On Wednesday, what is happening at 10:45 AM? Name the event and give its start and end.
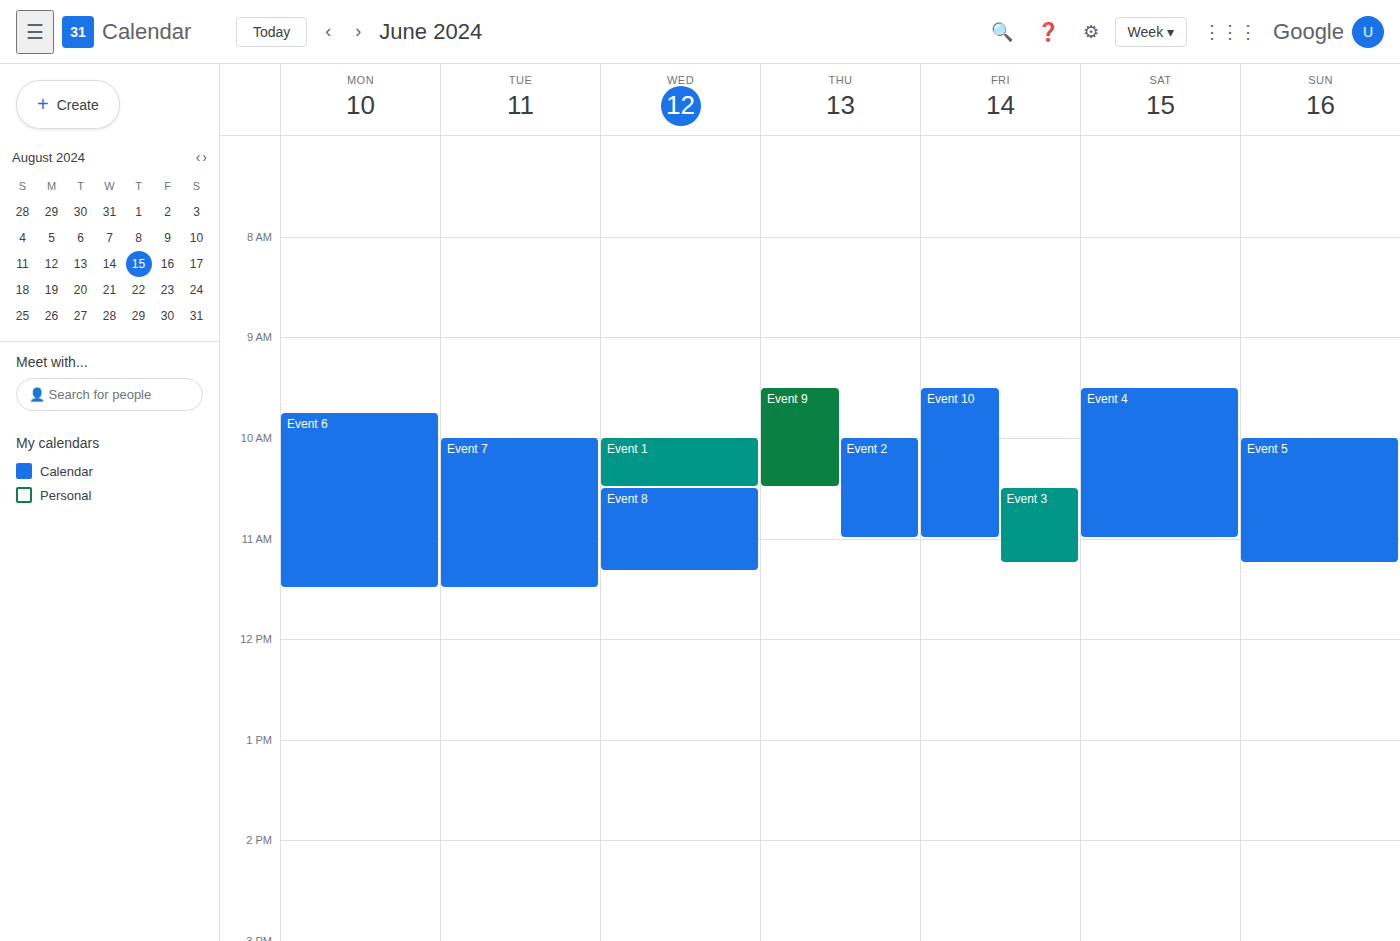
"Event 8", 10:30 AM to 11:20 AM